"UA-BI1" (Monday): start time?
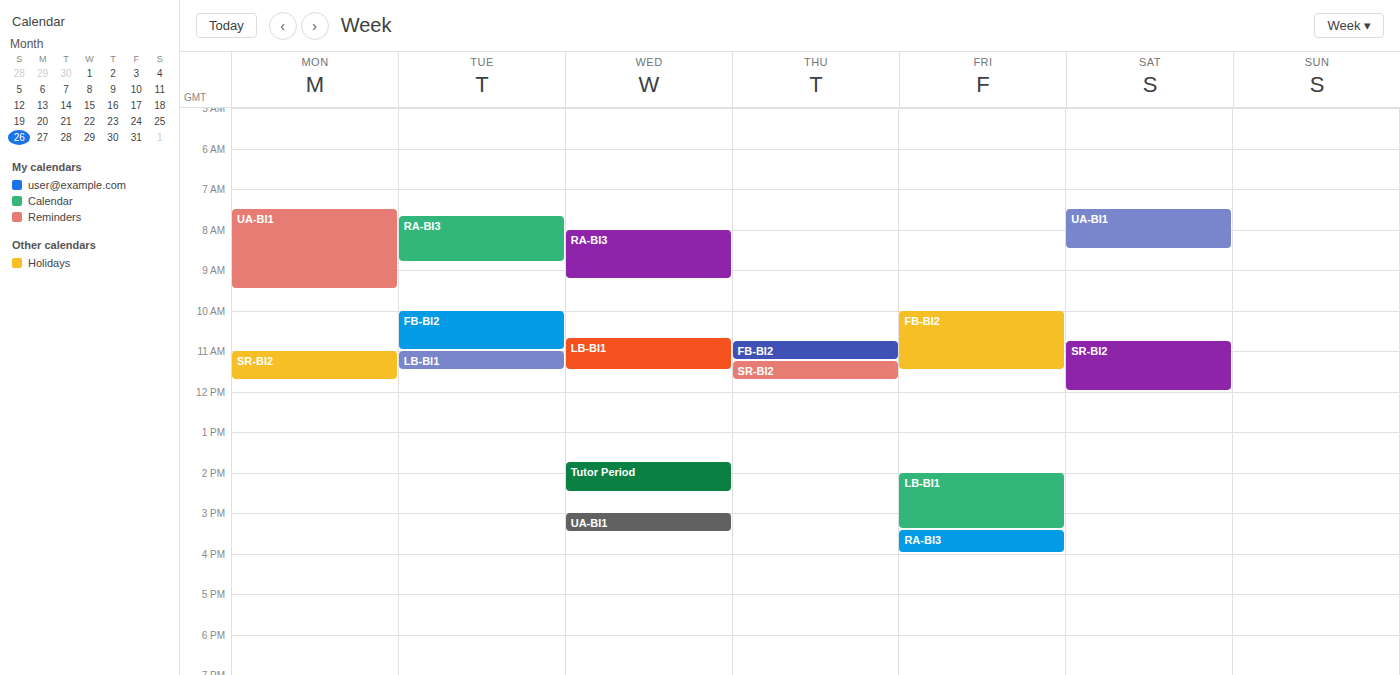
7:30 AM